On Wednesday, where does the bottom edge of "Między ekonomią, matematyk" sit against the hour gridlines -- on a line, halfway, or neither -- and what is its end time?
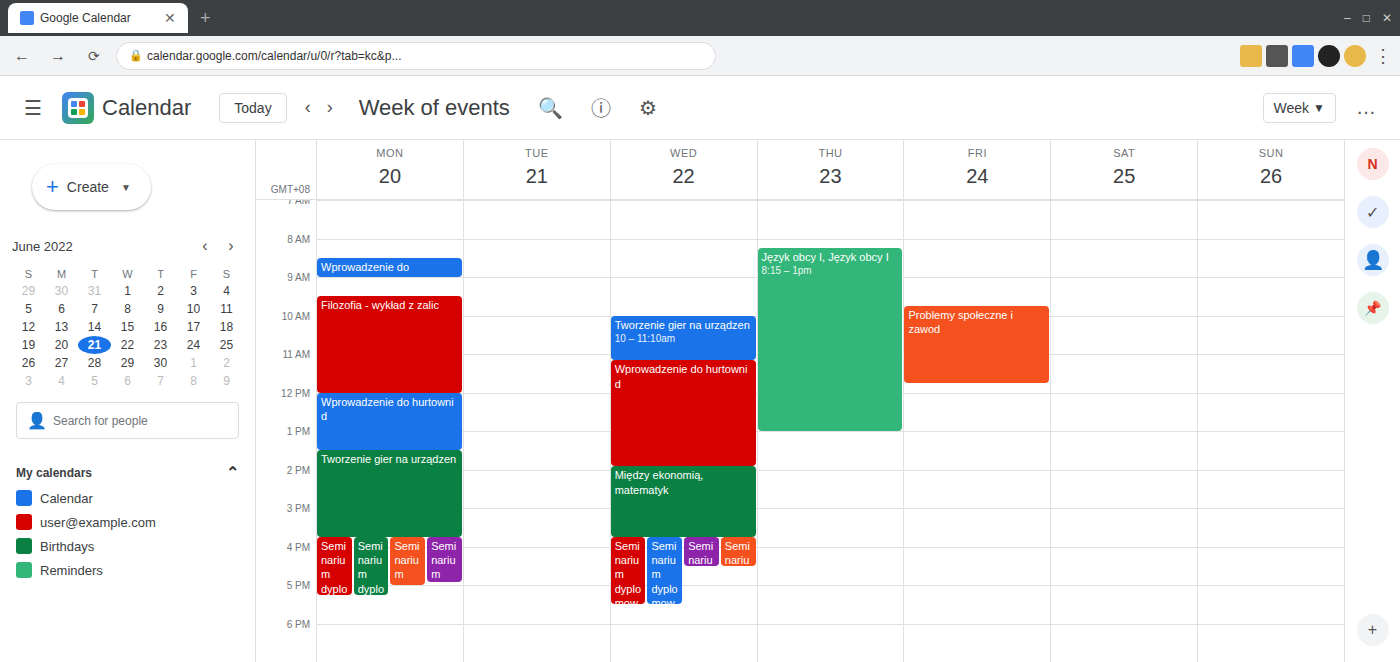
3:45 PM -- neither: three quarters of the way from the 3 PM line to the 4 PM line.